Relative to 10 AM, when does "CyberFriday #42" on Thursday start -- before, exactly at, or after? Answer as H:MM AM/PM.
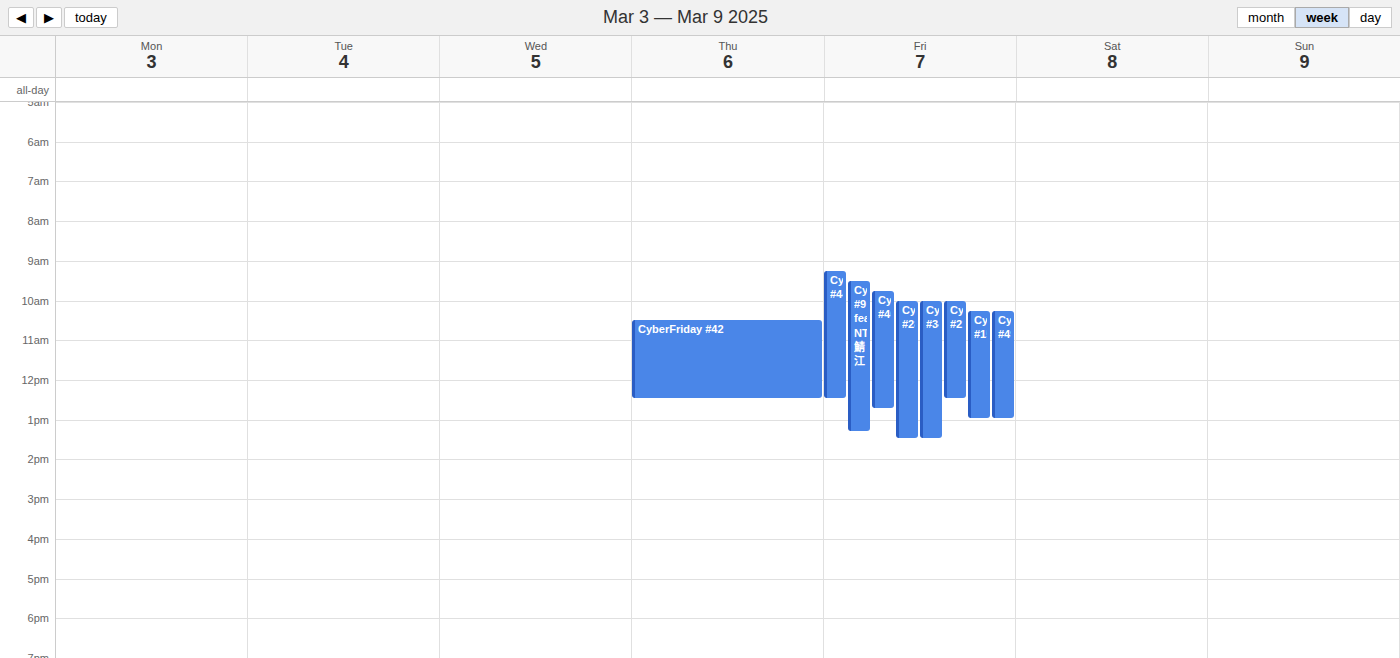
10:30 AM -- after 10 AM, 30 minutes below the 10 AM line.